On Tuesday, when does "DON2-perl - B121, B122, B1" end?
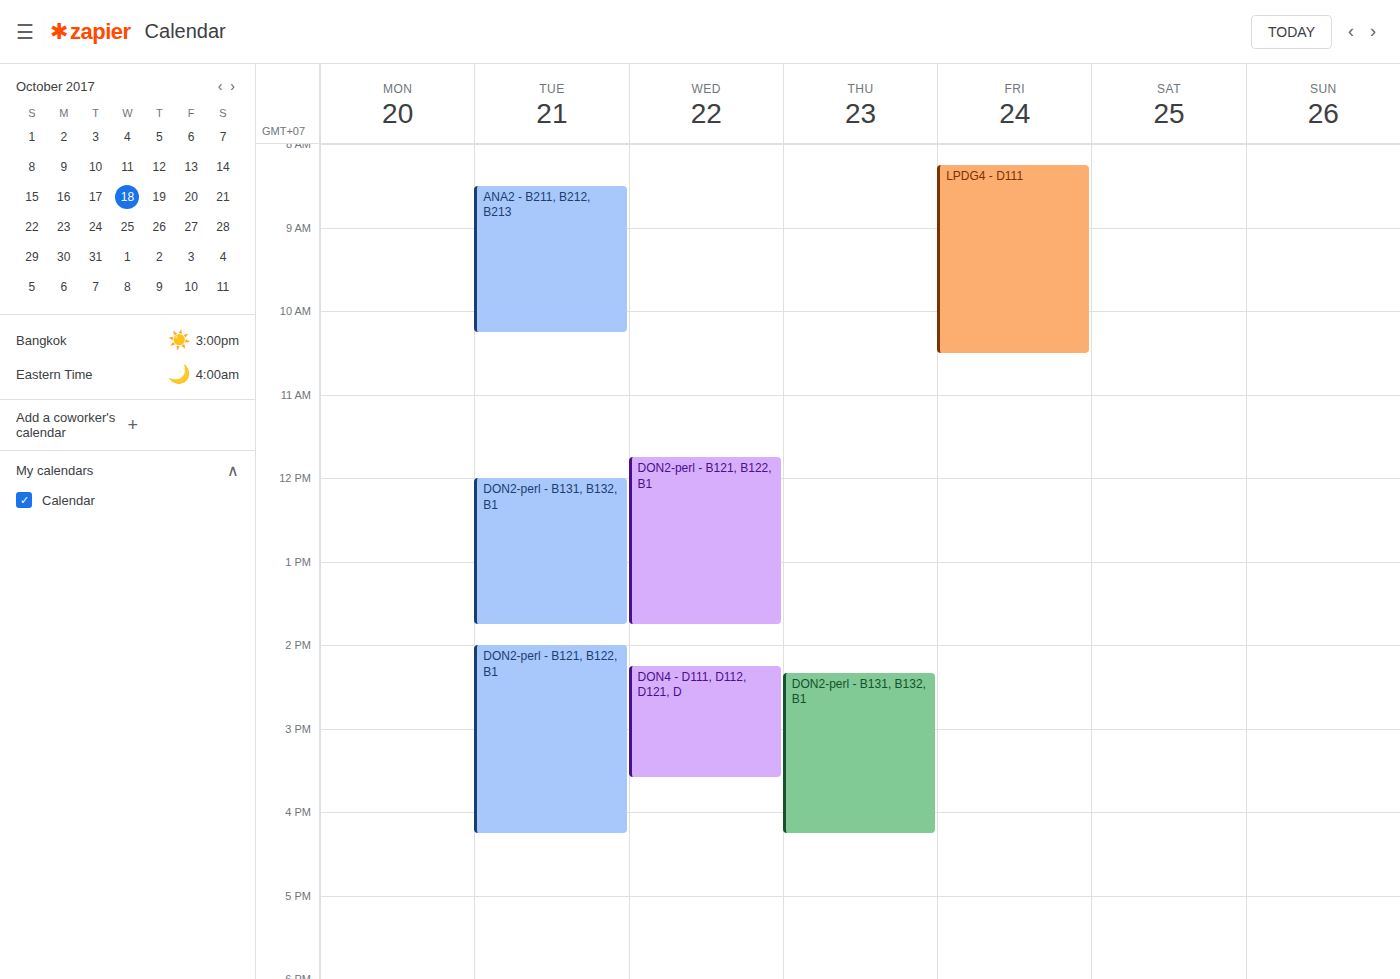
4:15 PM